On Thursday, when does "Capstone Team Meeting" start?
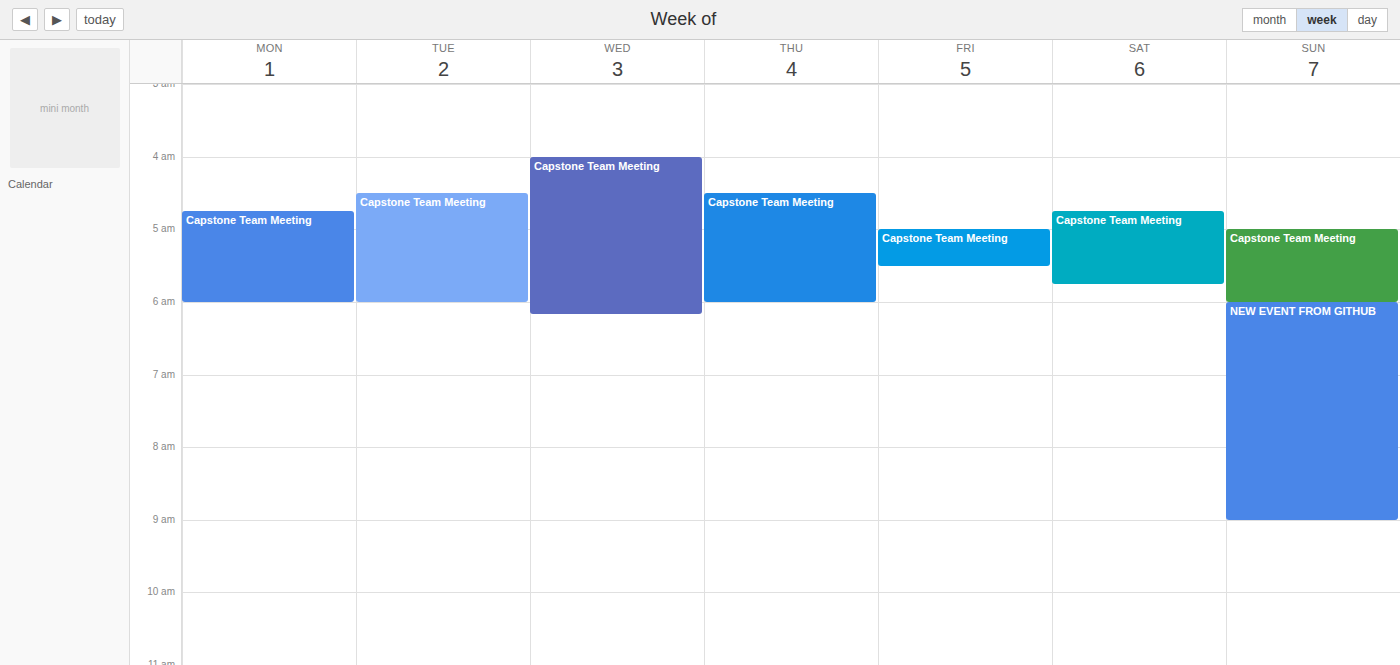
4:30 AM